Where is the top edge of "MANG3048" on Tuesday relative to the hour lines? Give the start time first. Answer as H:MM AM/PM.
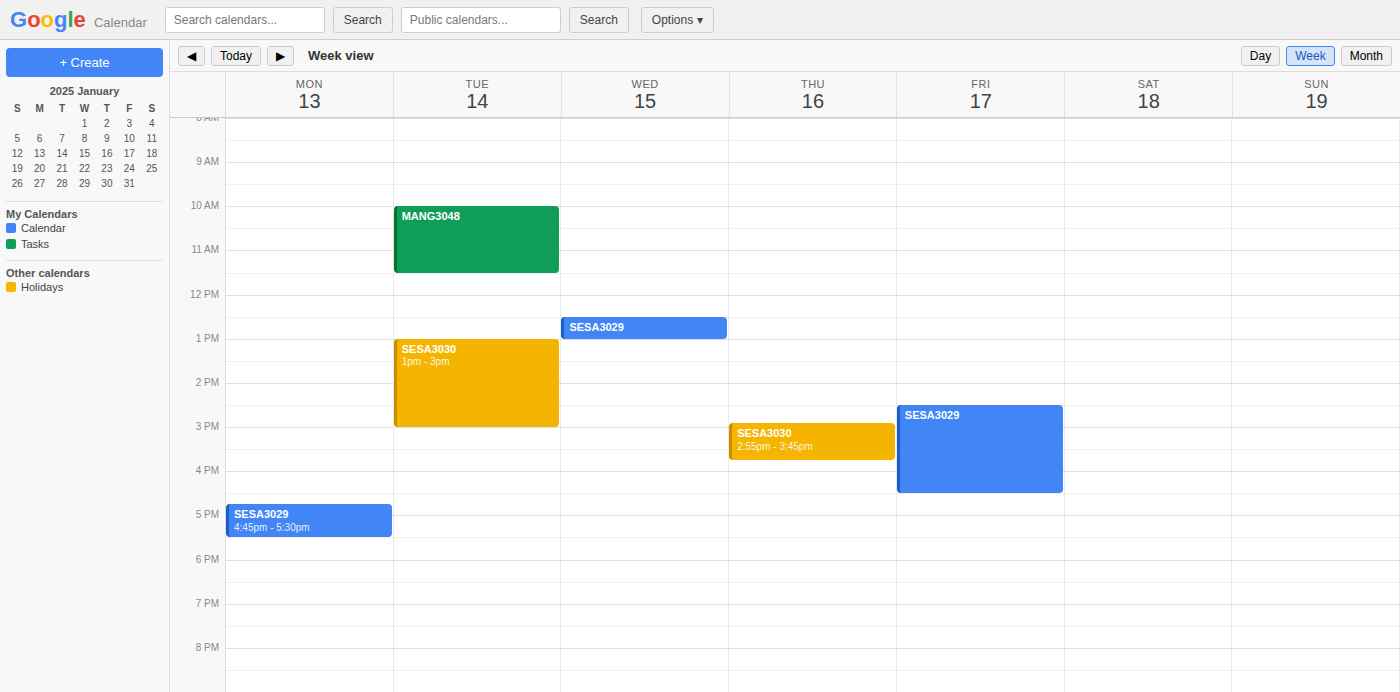
10:00 AM -- exactly on the 10 AM line.